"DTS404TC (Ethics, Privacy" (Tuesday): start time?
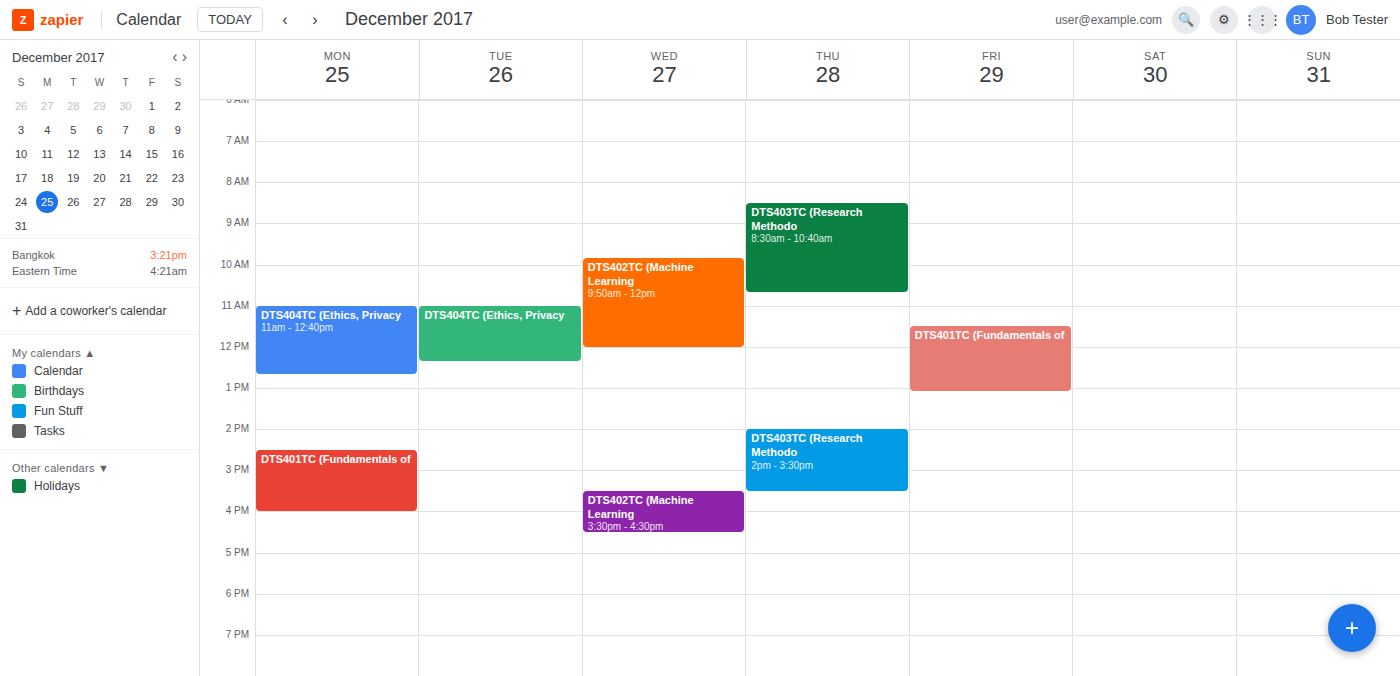
11:00